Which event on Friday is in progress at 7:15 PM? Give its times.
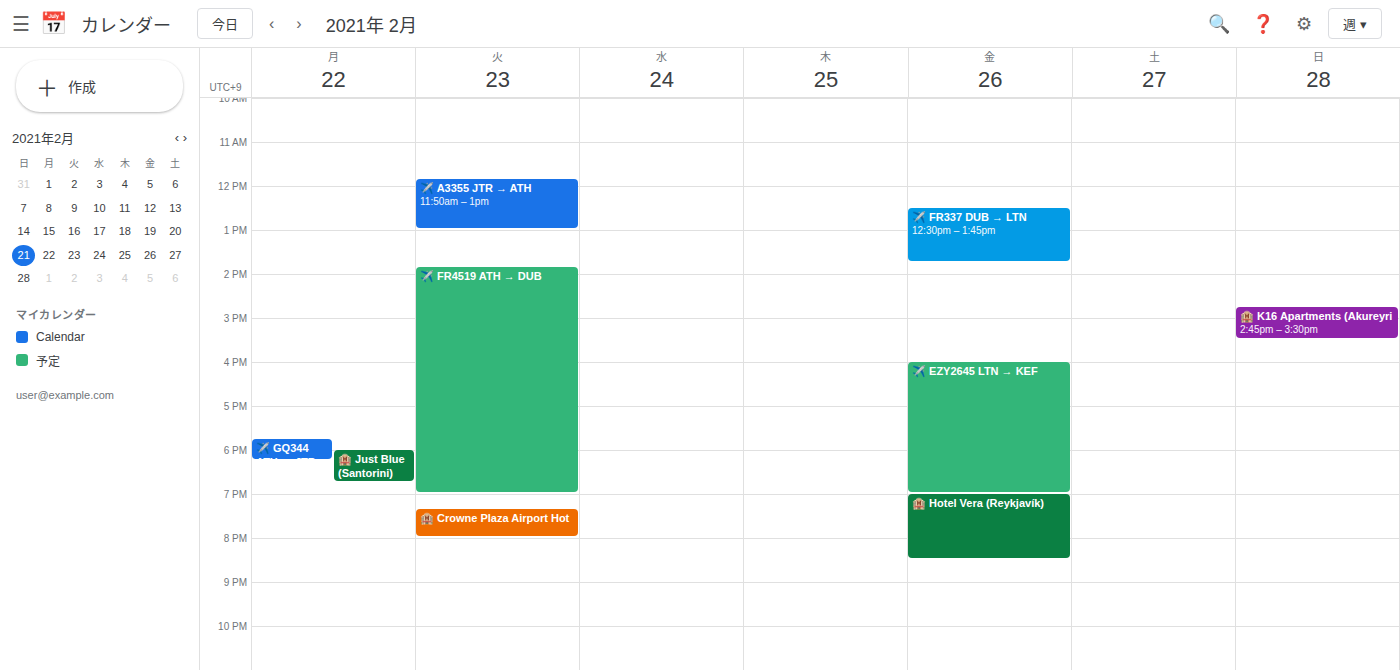
"🏨 Hotel Vera (Reykjavík)", 7:00 PM to 8:30 PM